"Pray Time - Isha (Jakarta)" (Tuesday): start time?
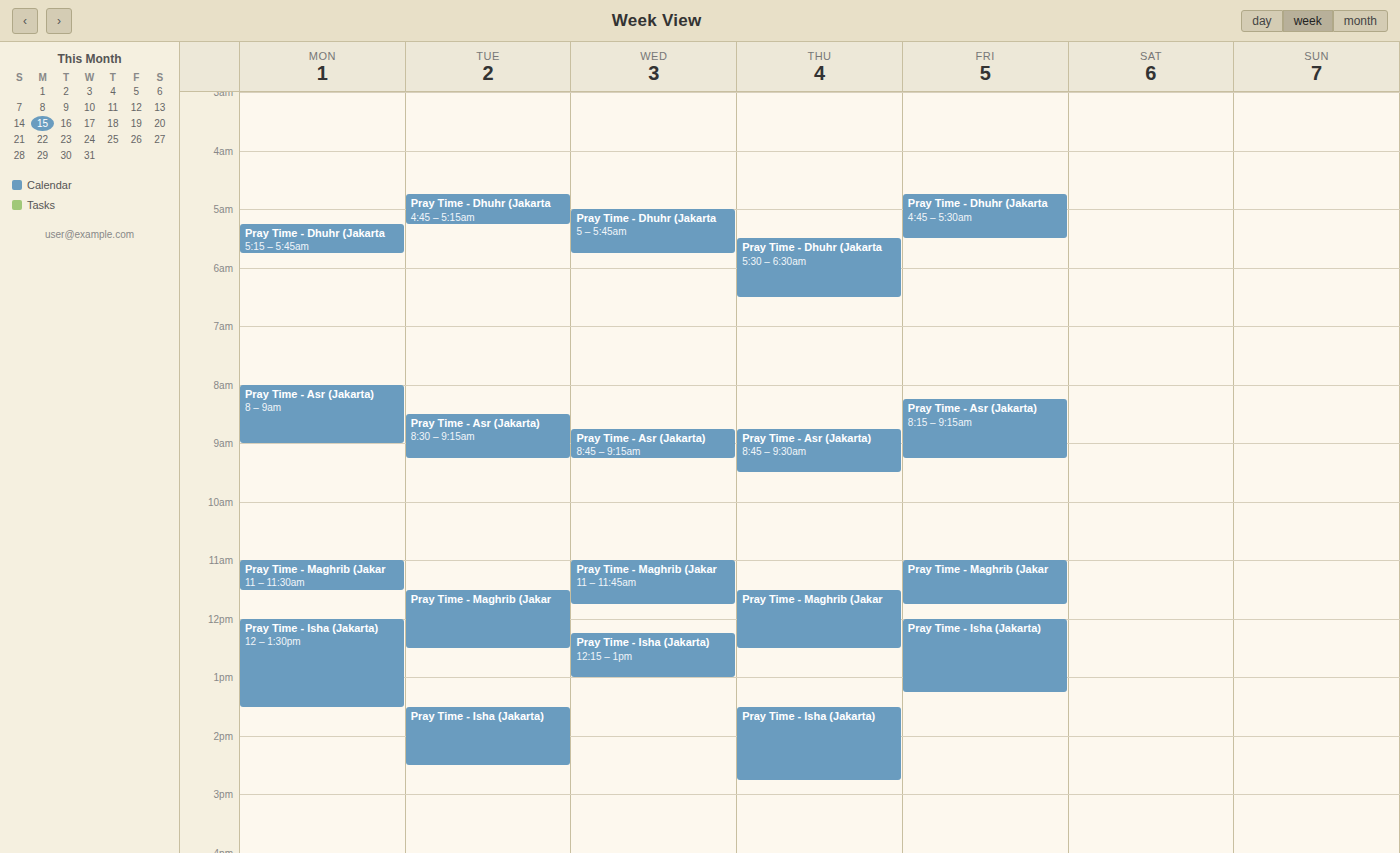
1:30 PM